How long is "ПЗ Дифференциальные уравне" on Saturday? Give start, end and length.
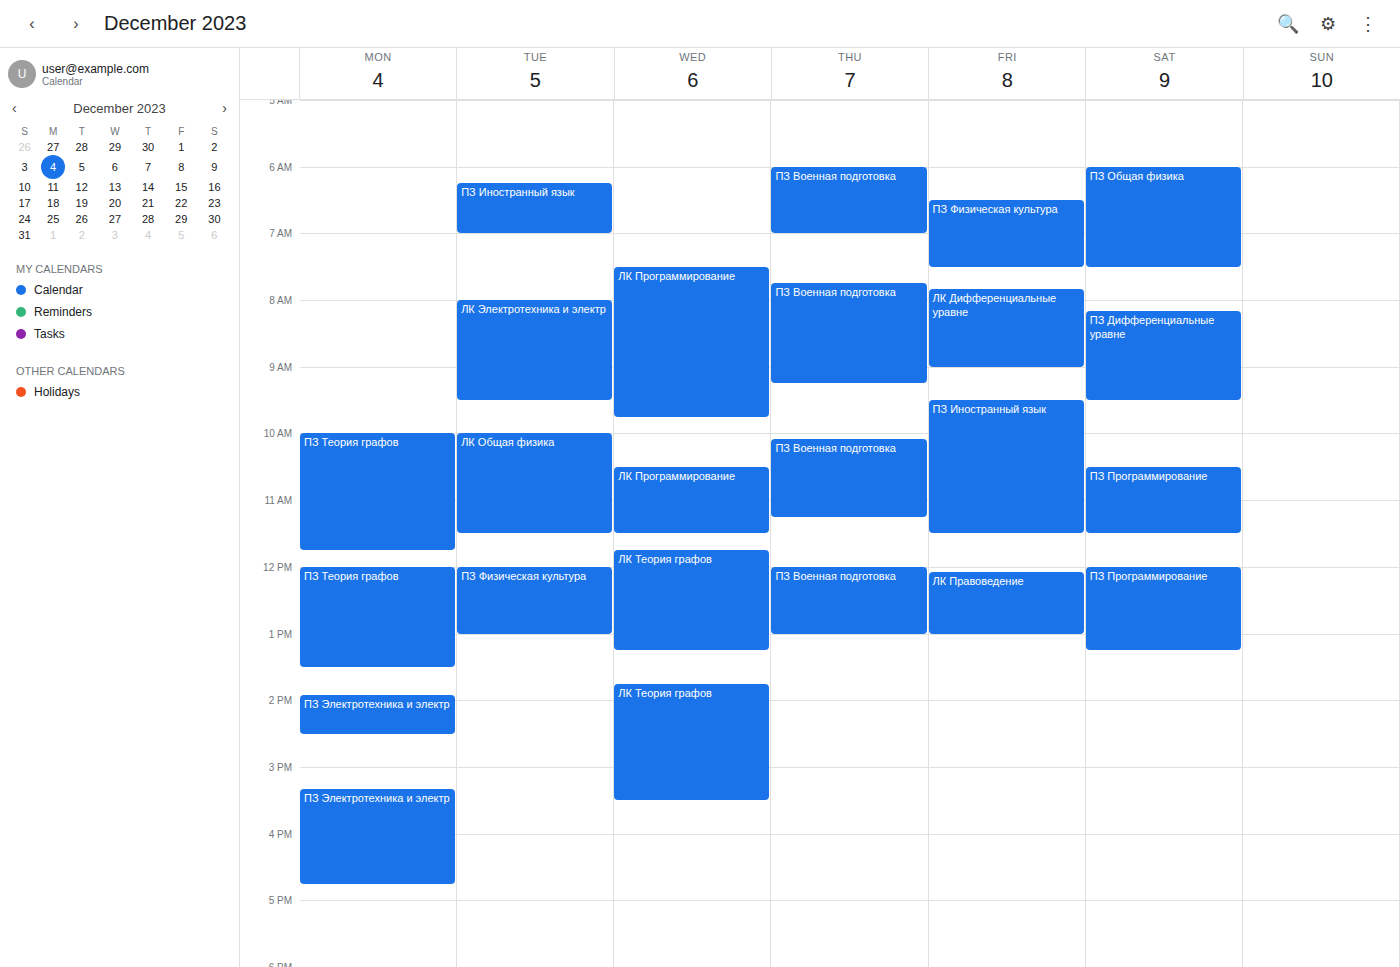
8:10 AM to 9:30 AM, 1 hour 20 minutes